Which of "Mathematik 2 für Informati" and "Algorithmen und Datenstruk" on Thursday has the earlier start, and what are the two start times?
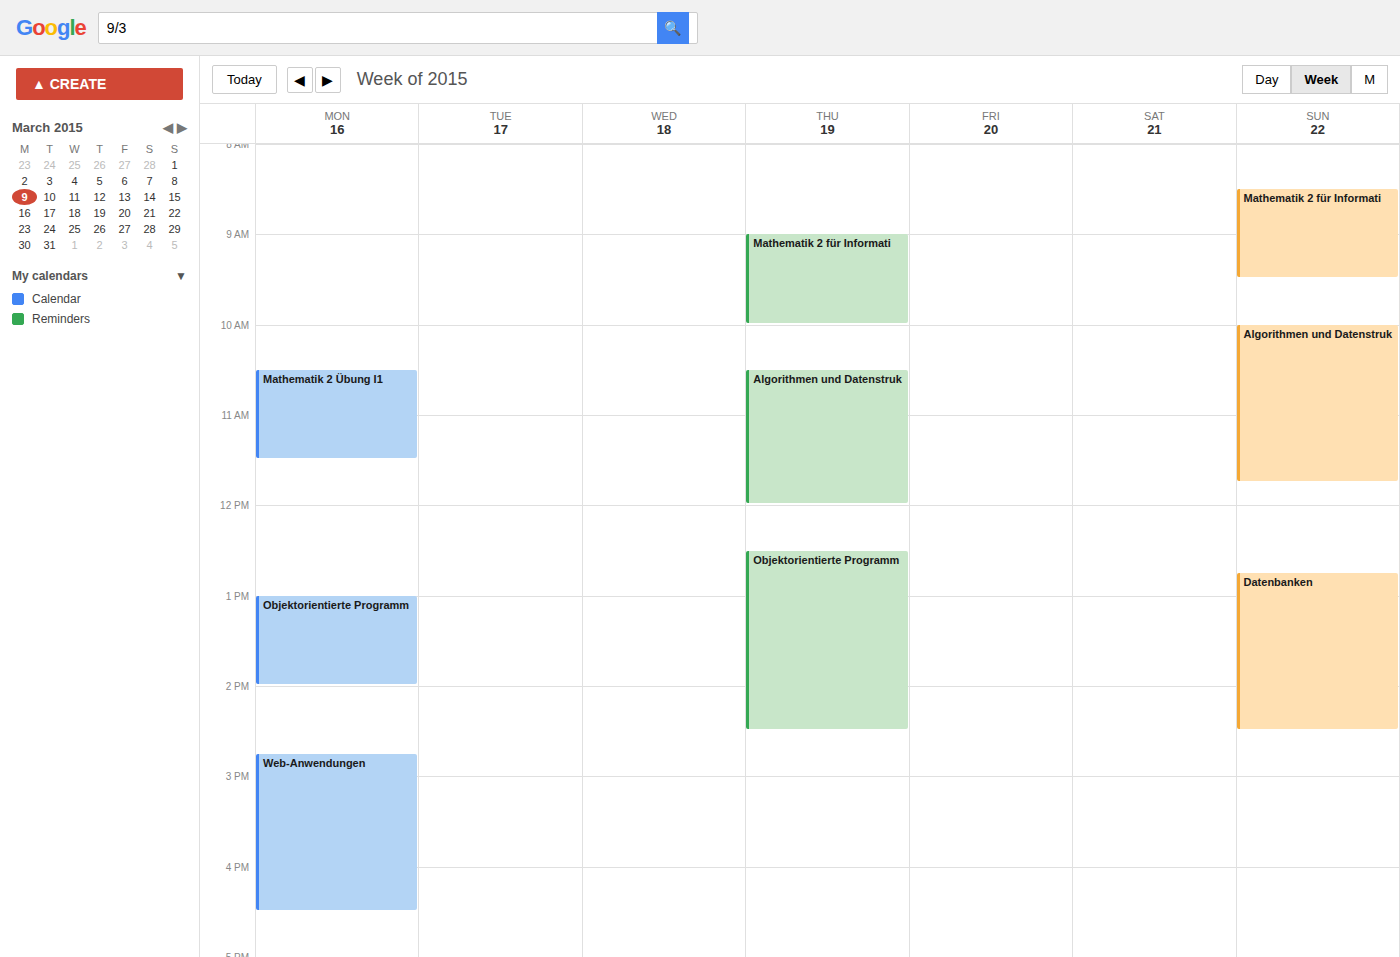
"Mathematik 2 für Informati" 09:00; "Algorithmen und Datenstruk" 10:30.